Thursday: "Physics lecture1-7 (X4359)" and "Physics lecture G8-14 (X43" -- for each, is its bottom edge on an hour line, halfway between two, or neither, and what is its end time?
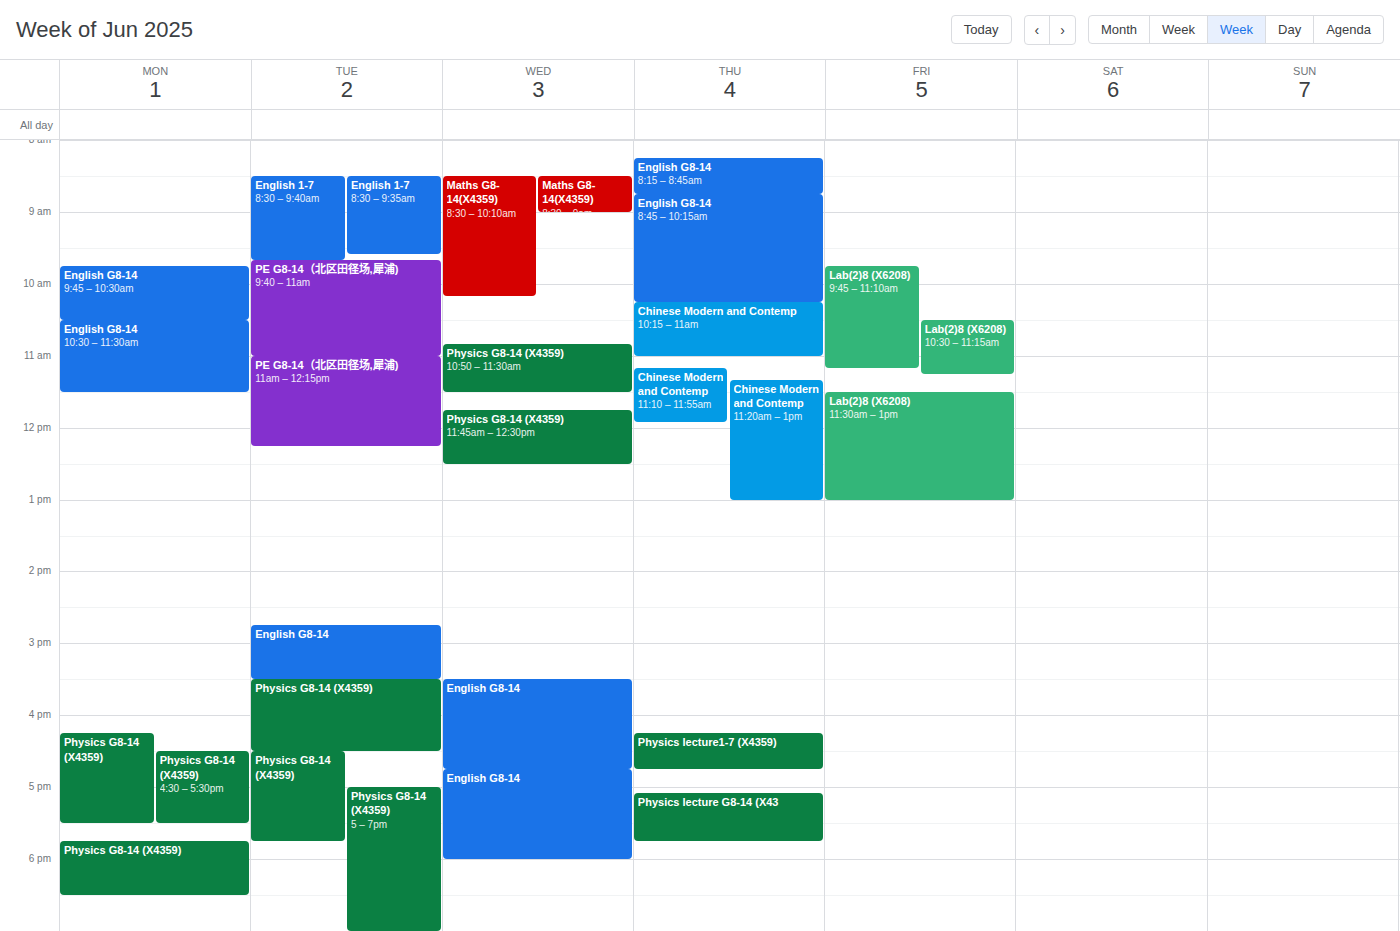
"Physics lecture1-7 (X4359)": 4:45 PM, neither: three quarters of the way from the 4 PM line to the 5 PM line. "Physics lecture G8-14 (X43": 5:45 PM, neither: three quarters of the way from the 5 PM line to the 6 PM line.